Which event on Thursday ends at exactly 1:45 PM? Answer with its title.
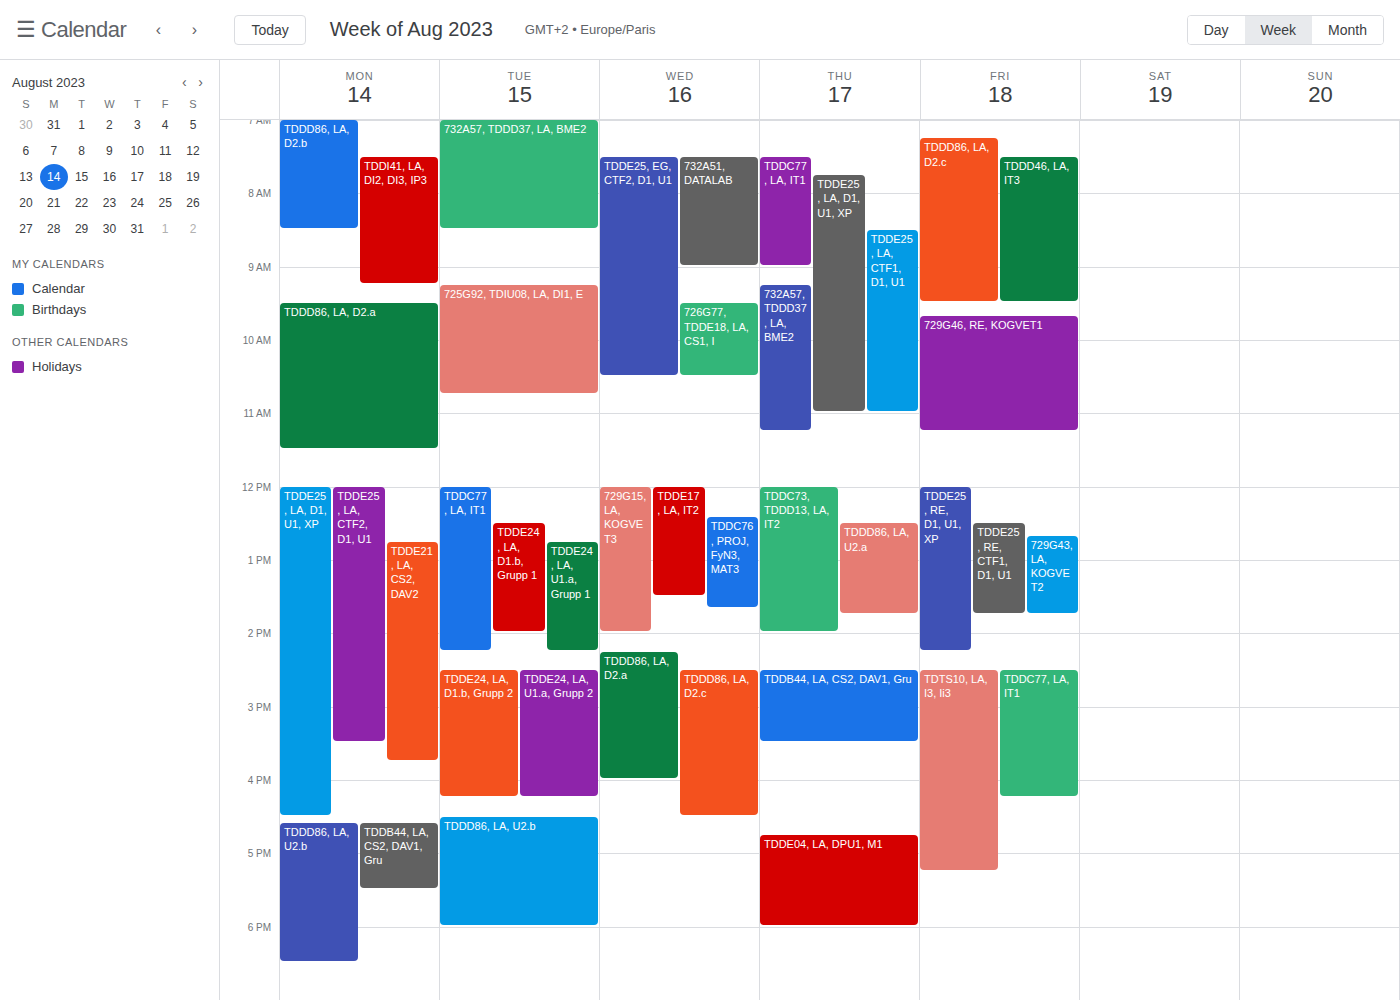
"TDDD86, LA, U2.a"